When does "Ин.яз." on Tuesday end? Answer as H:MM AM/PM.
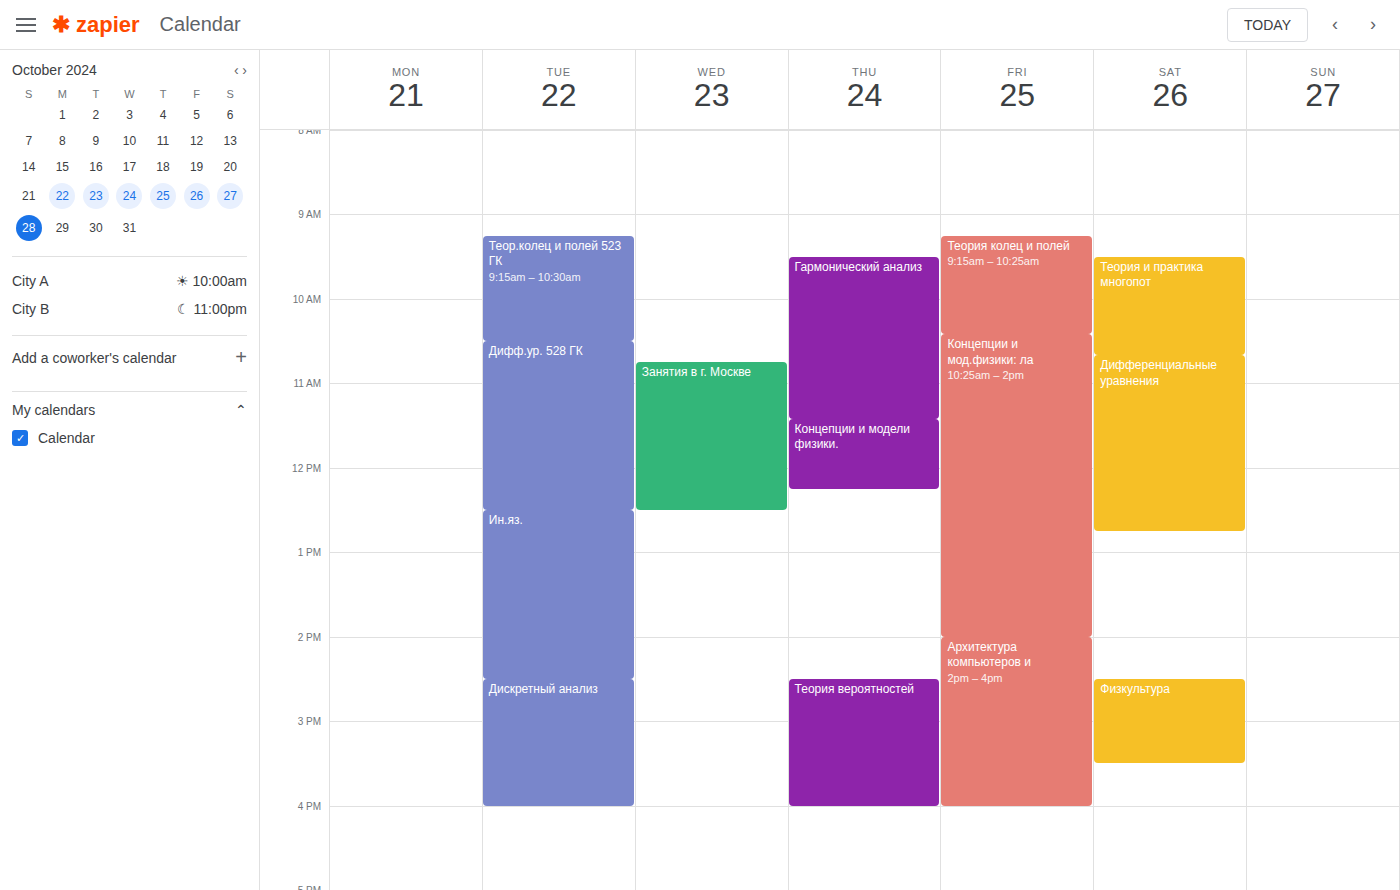
2:30 PM